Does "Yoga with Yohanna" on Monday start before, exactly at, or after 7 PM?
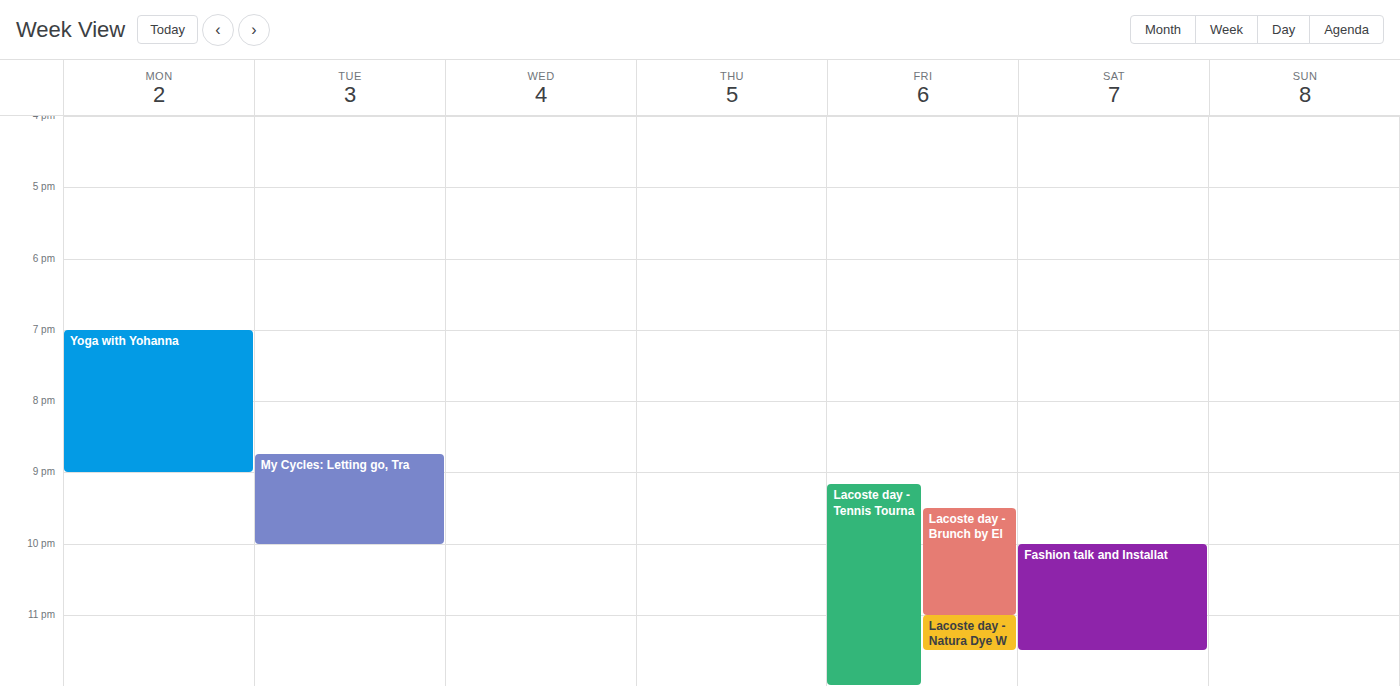
7:00 PM -- exactly at 7 PM, on the 7 PM line.